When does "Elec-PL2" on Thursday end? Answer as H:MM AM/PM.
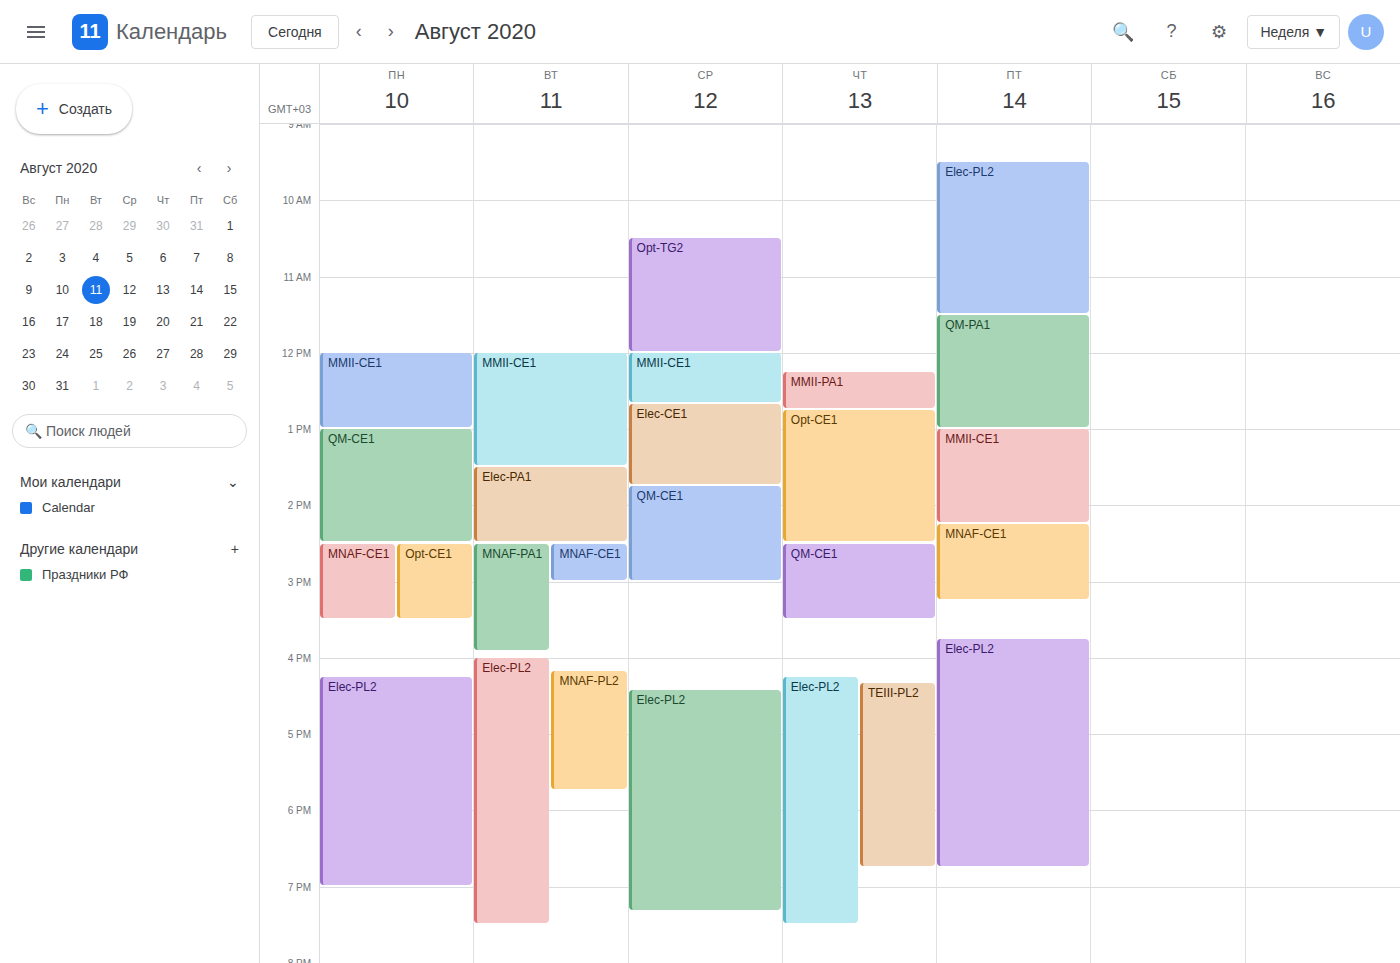
7:30 PM